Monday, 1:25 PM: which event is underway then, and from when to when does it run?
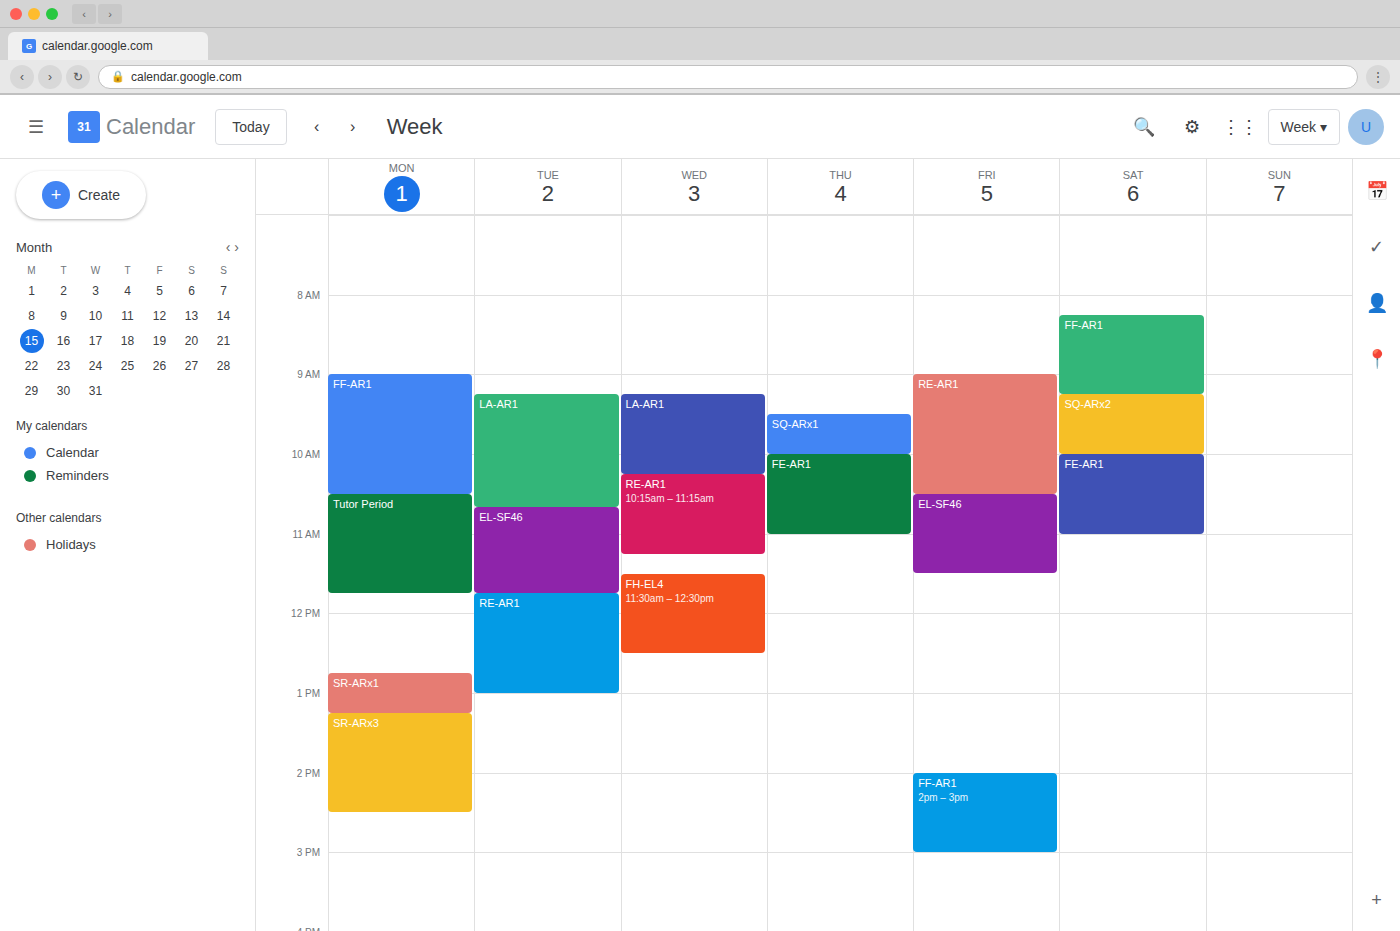
"SR-ARx3", 1:15 PM to 2:30 PM